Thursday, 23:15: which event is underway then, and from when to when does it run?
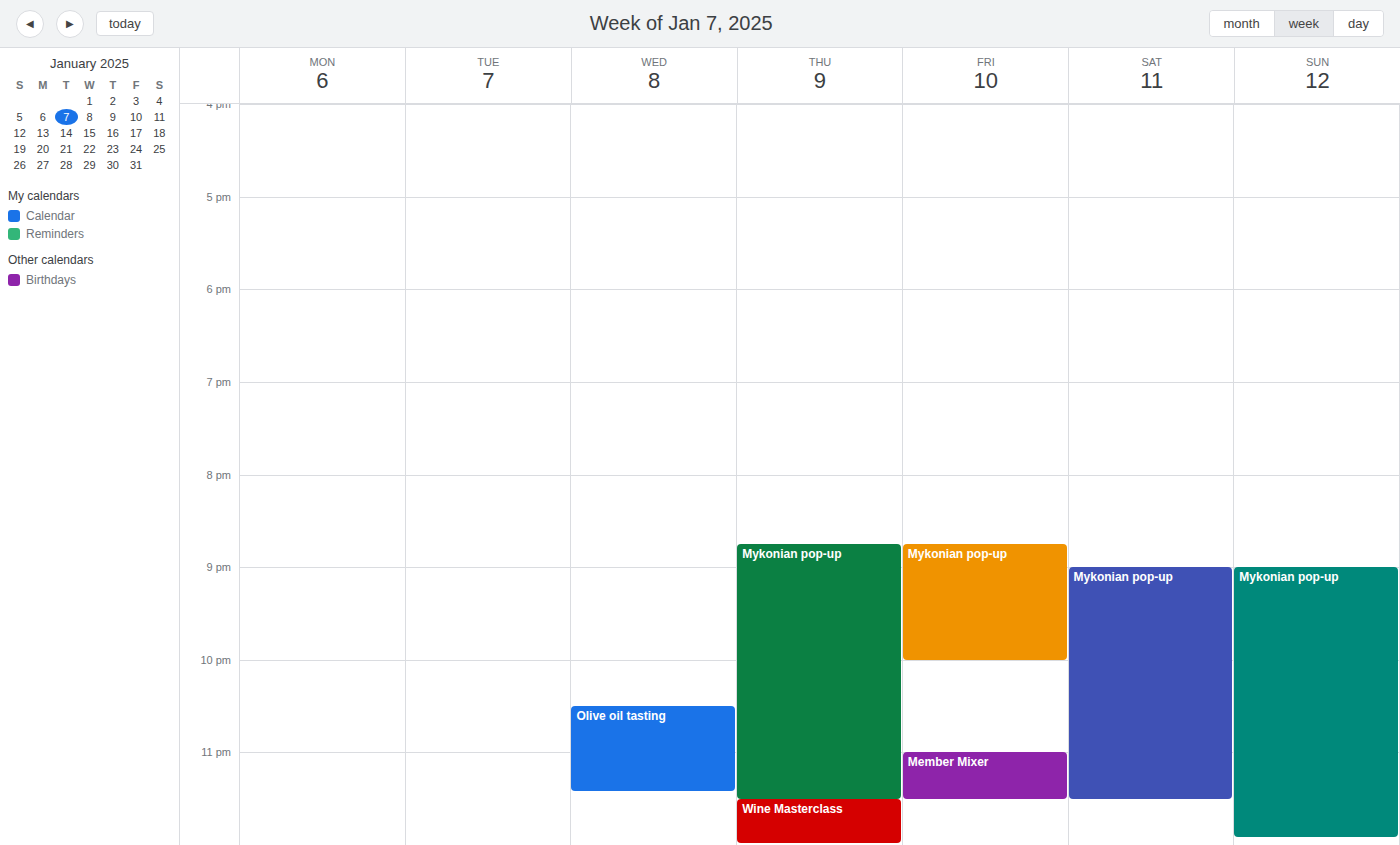
"Mykonian pop-up", 20:45 to 23:30